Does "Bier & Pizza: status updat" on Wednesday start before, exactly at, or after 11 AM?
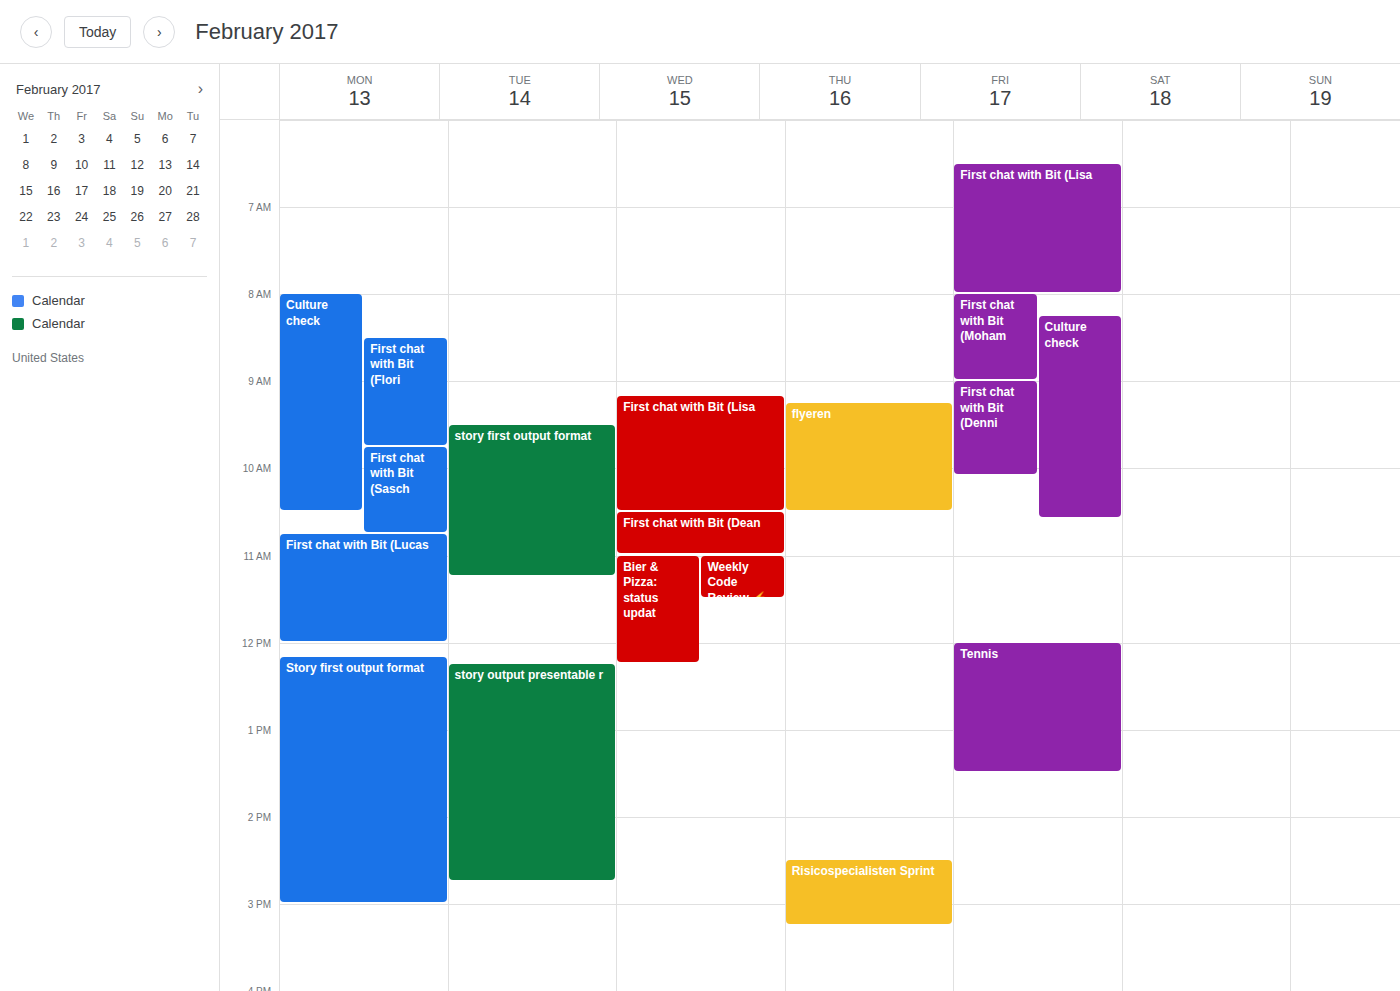
11:00 AM -- exactly at 11 AM, on the 11 AM line.